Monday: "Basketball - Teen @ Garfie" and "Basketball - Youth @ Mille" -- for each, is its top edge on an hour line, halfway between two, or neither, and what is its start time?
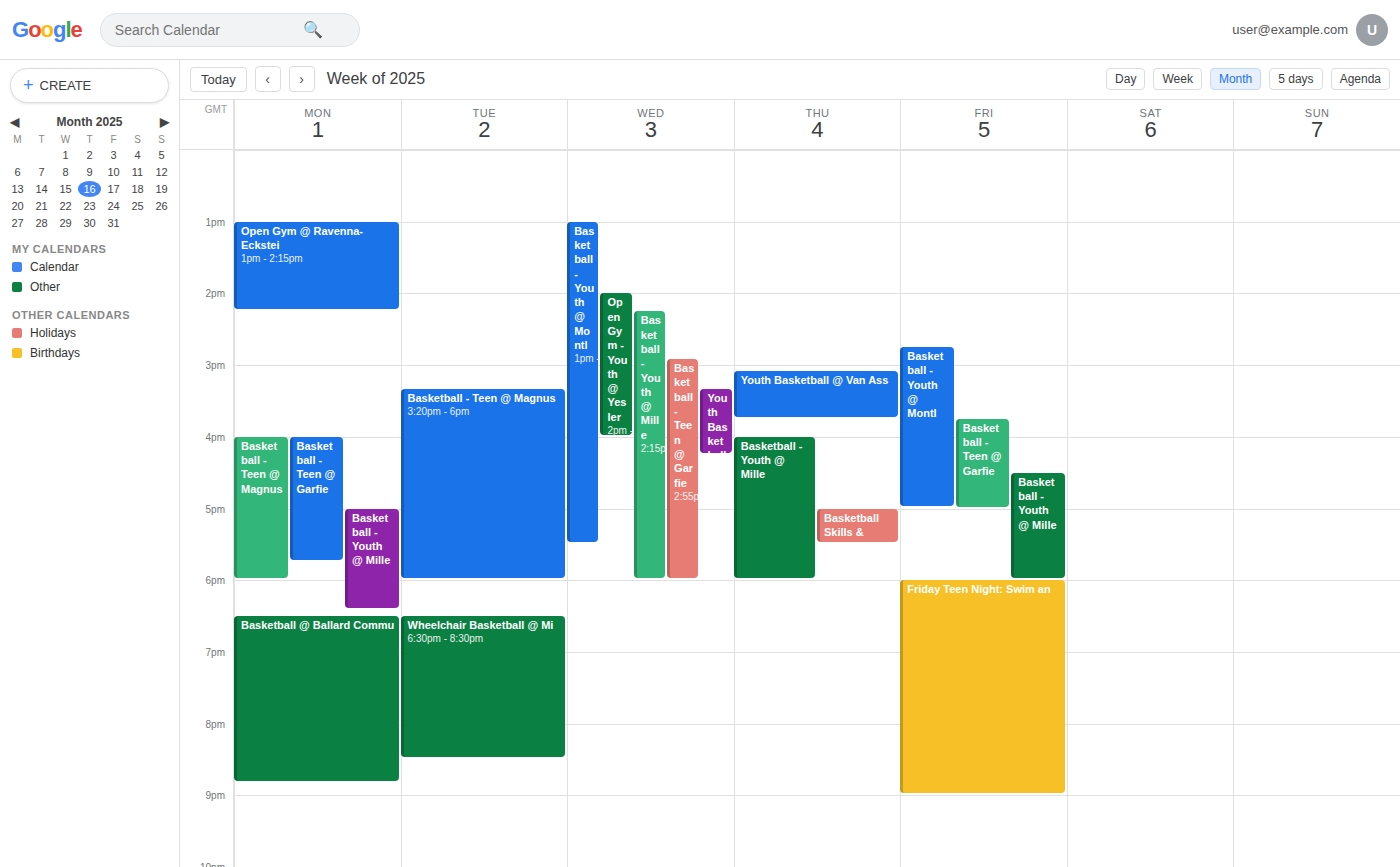
"Basketball - Teen @ Garfie": 4:00 PM, exactly on the 4 PM line. "Basketball - Youth @ Mille": 5:00 PM, exactly on the 5 PM line.